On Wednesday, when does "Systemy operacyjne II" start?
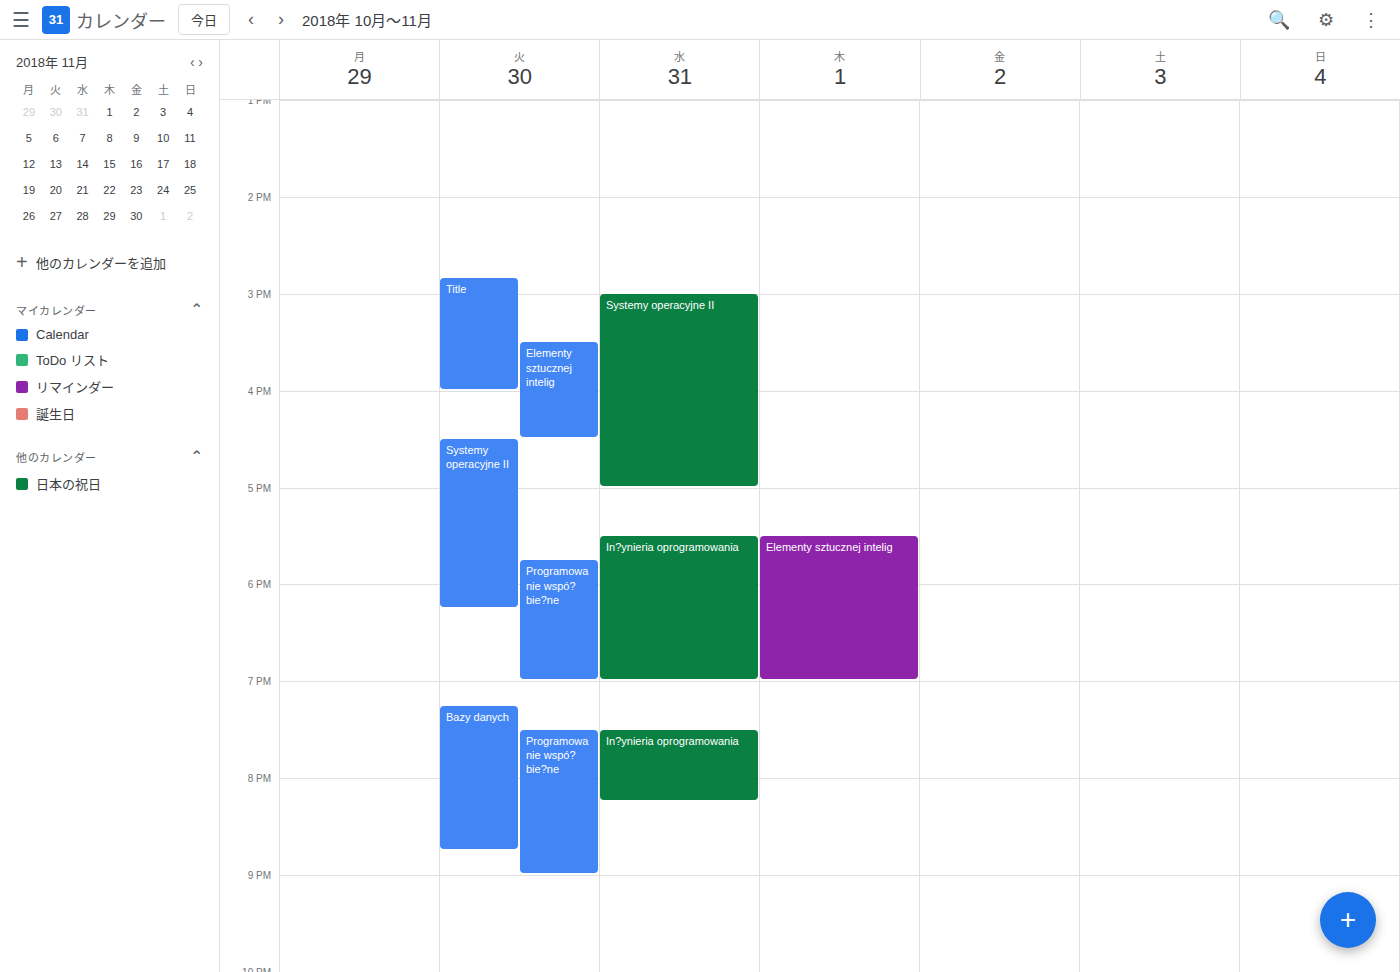
3:00 PM